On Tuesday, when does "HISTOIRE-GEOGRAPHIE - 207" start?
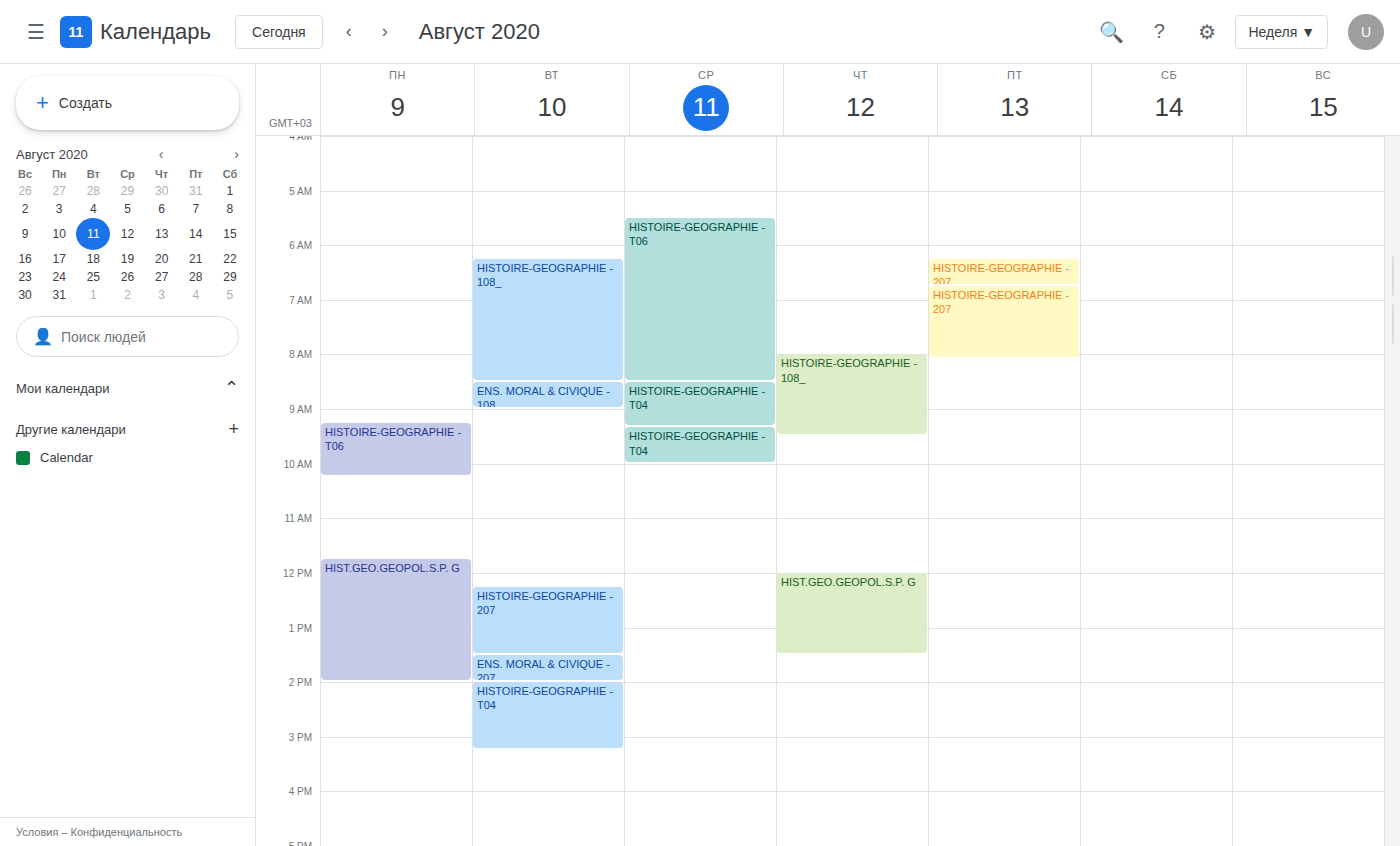
12:15 PM